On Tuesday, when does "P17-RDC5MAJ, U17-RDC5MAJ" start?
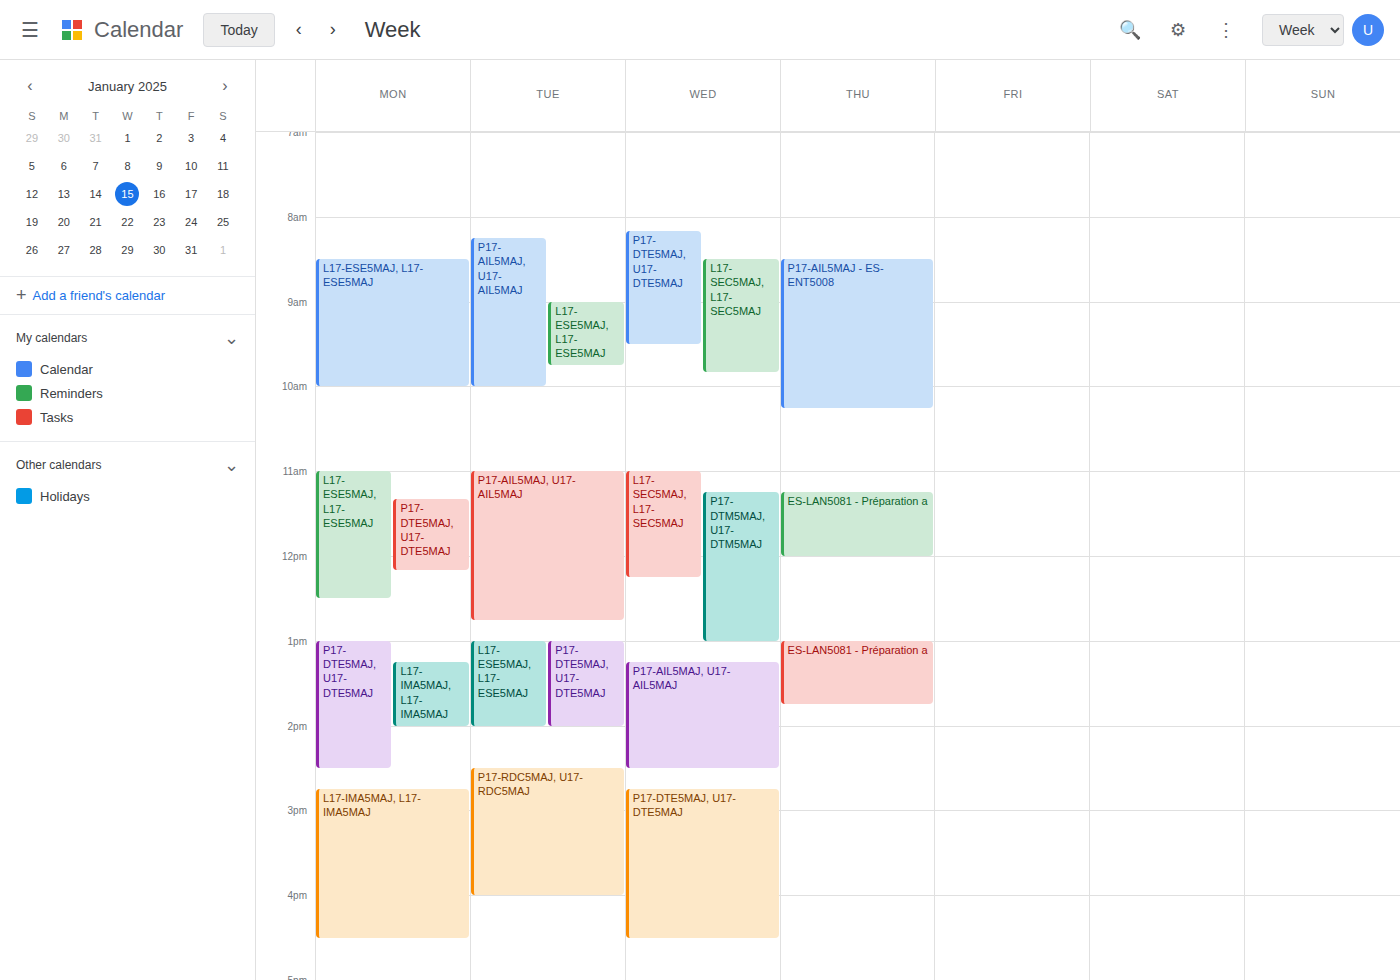
2:30 PM